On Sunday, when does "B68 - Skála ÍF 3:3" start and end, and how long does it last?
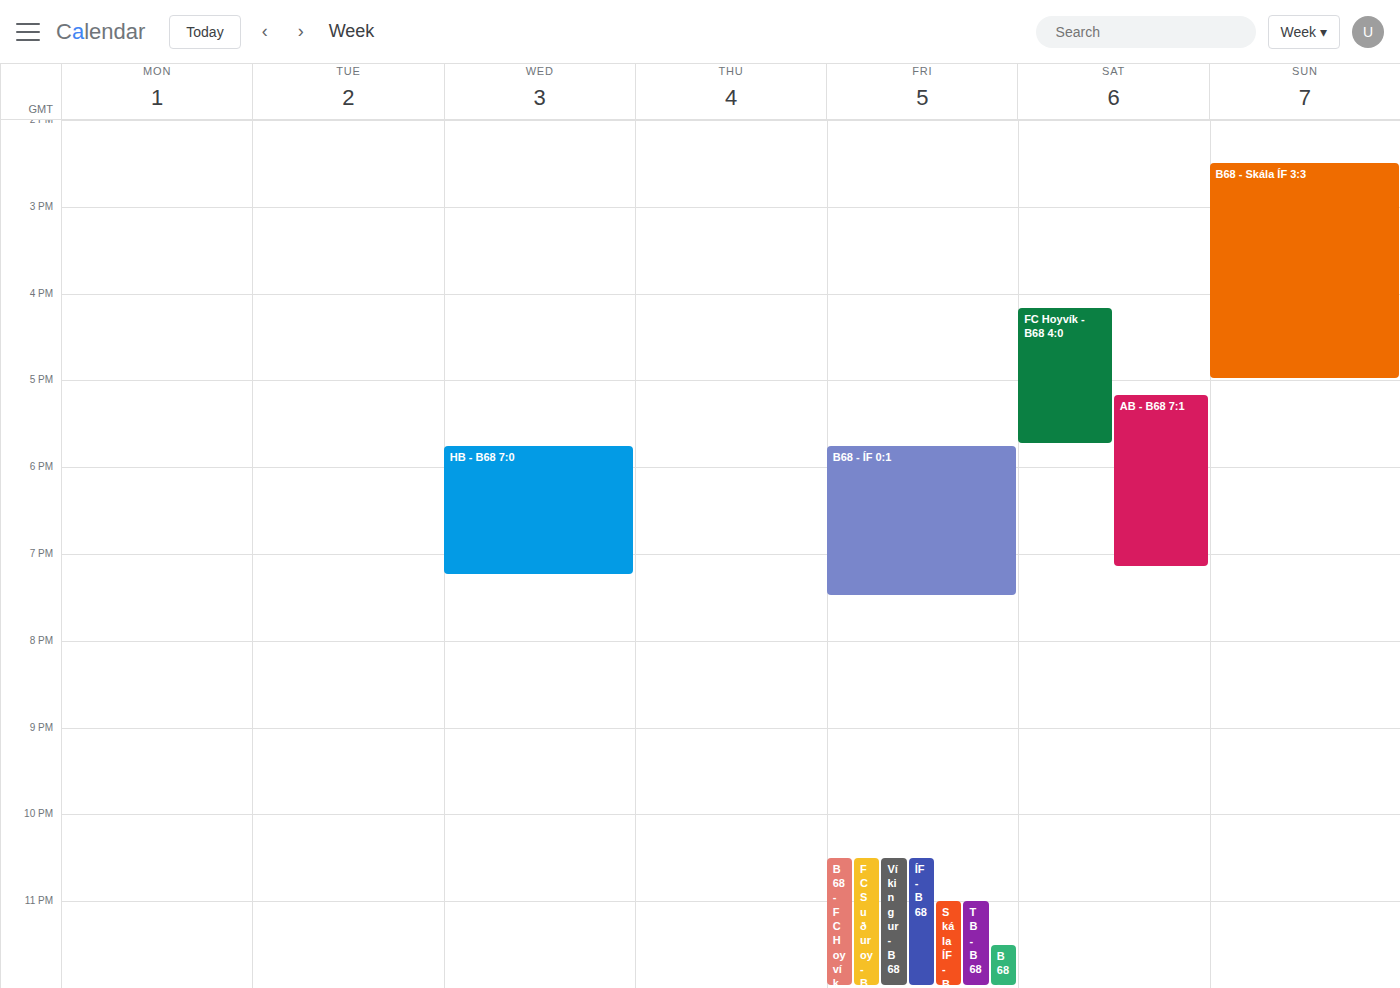
14:30 to 17:00, 2 hours 30 minutes